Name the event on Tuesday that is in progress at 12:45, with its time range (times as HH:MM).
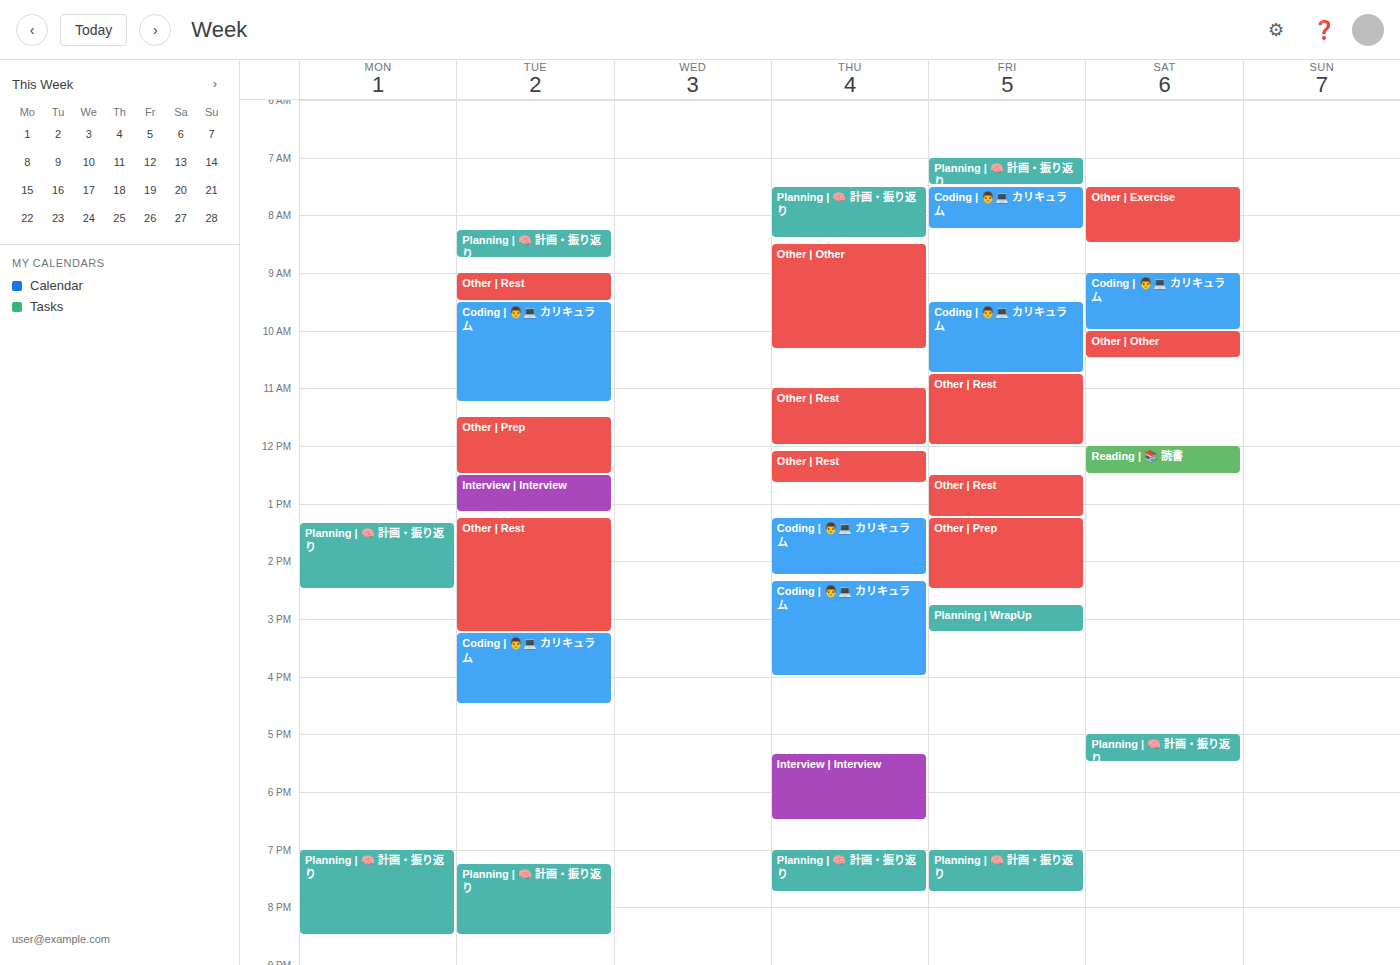
"Interview | Interview", 12:30 to 13:10